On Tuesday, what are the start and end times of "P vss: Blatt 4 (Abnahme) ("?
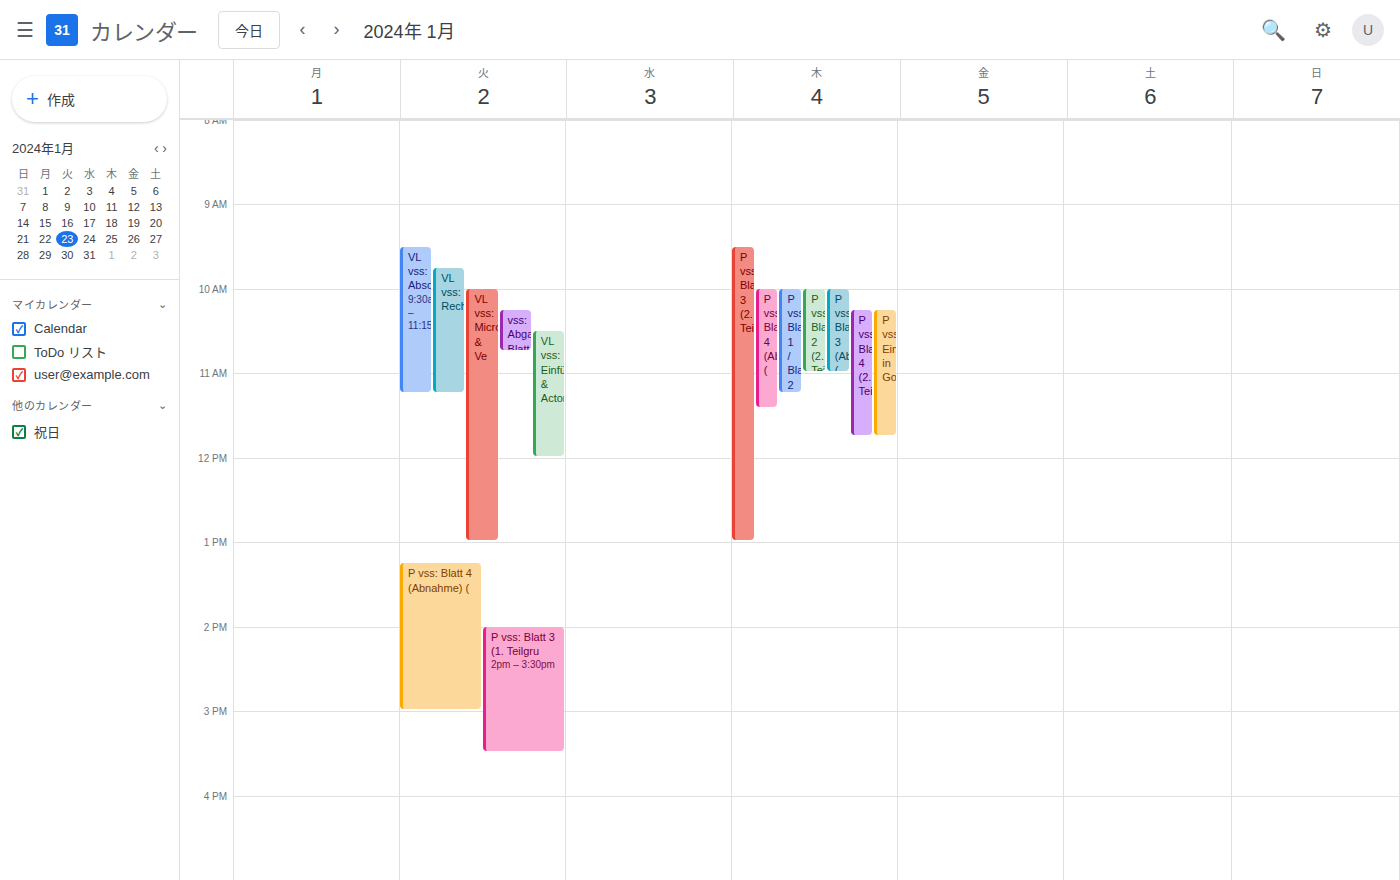
1:15 PM to 3:00 PM